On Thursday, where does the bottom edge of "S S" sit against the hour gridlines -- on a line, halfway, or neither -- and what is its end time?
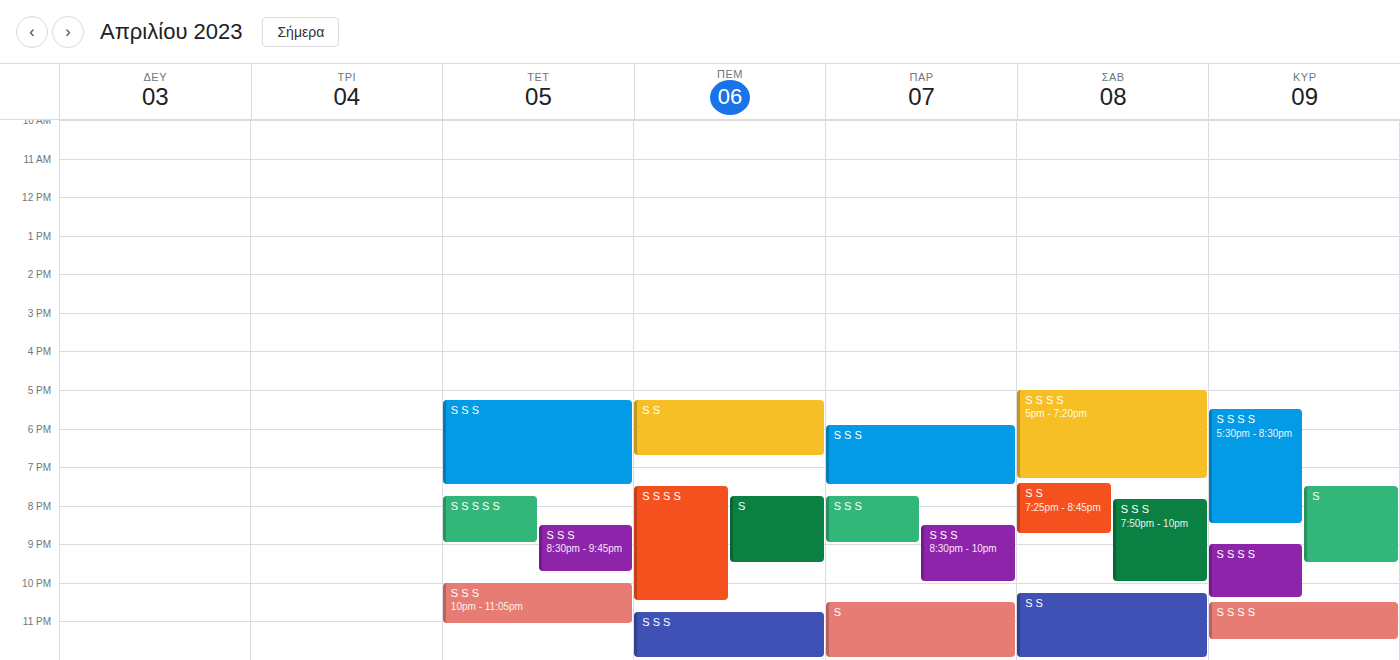
6:45 PM -- neither: three quarters of the way from the 6 PM line to the 7 PM line.